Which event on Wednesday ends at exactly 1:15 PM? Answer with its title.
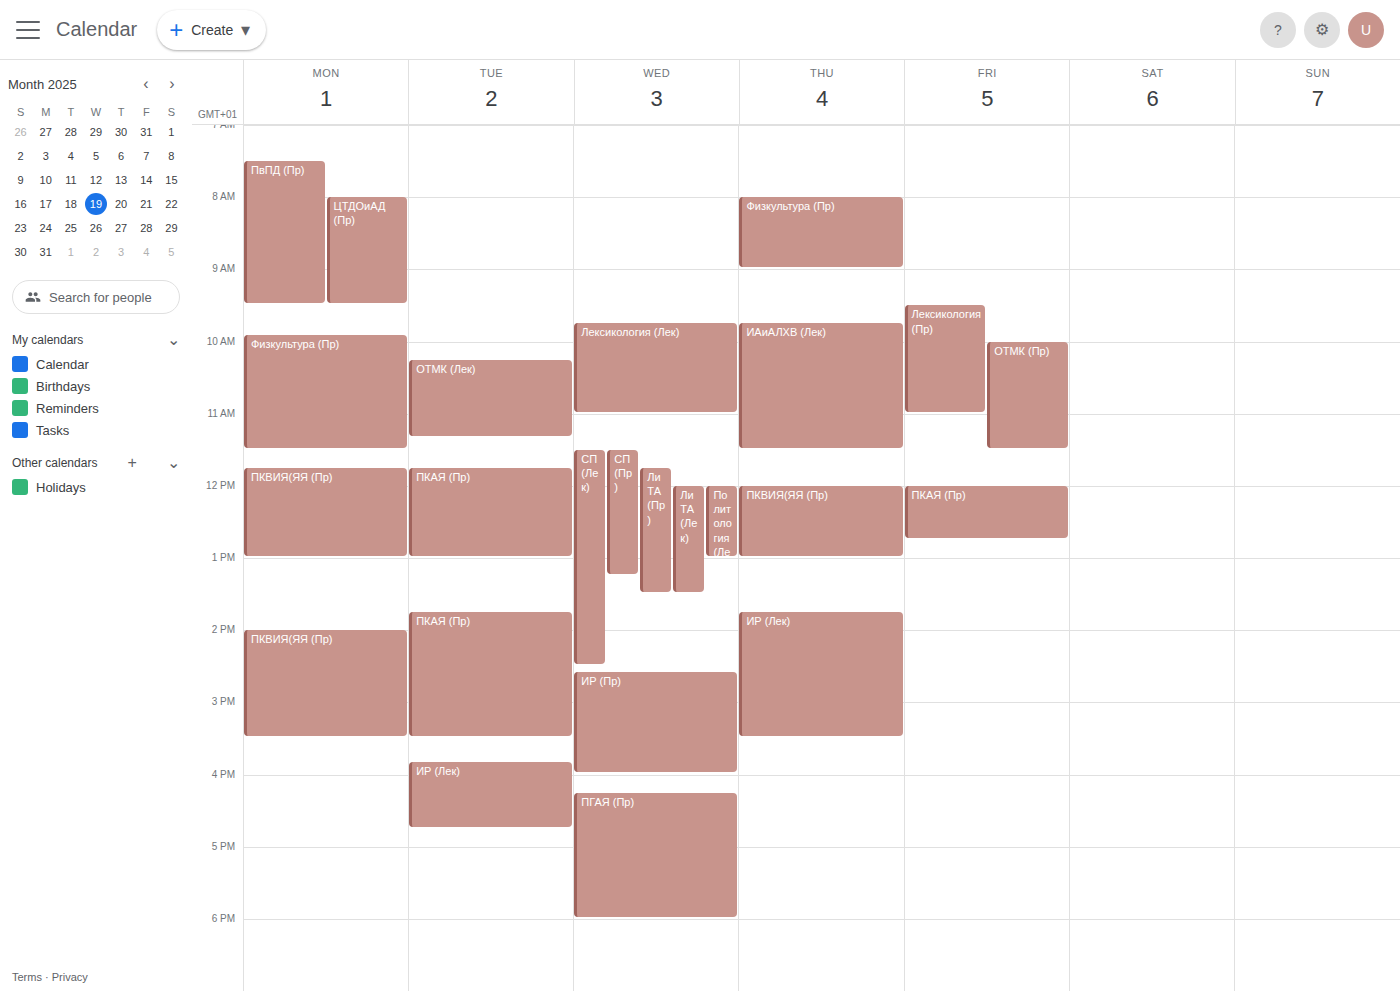
"СП (Пр)"